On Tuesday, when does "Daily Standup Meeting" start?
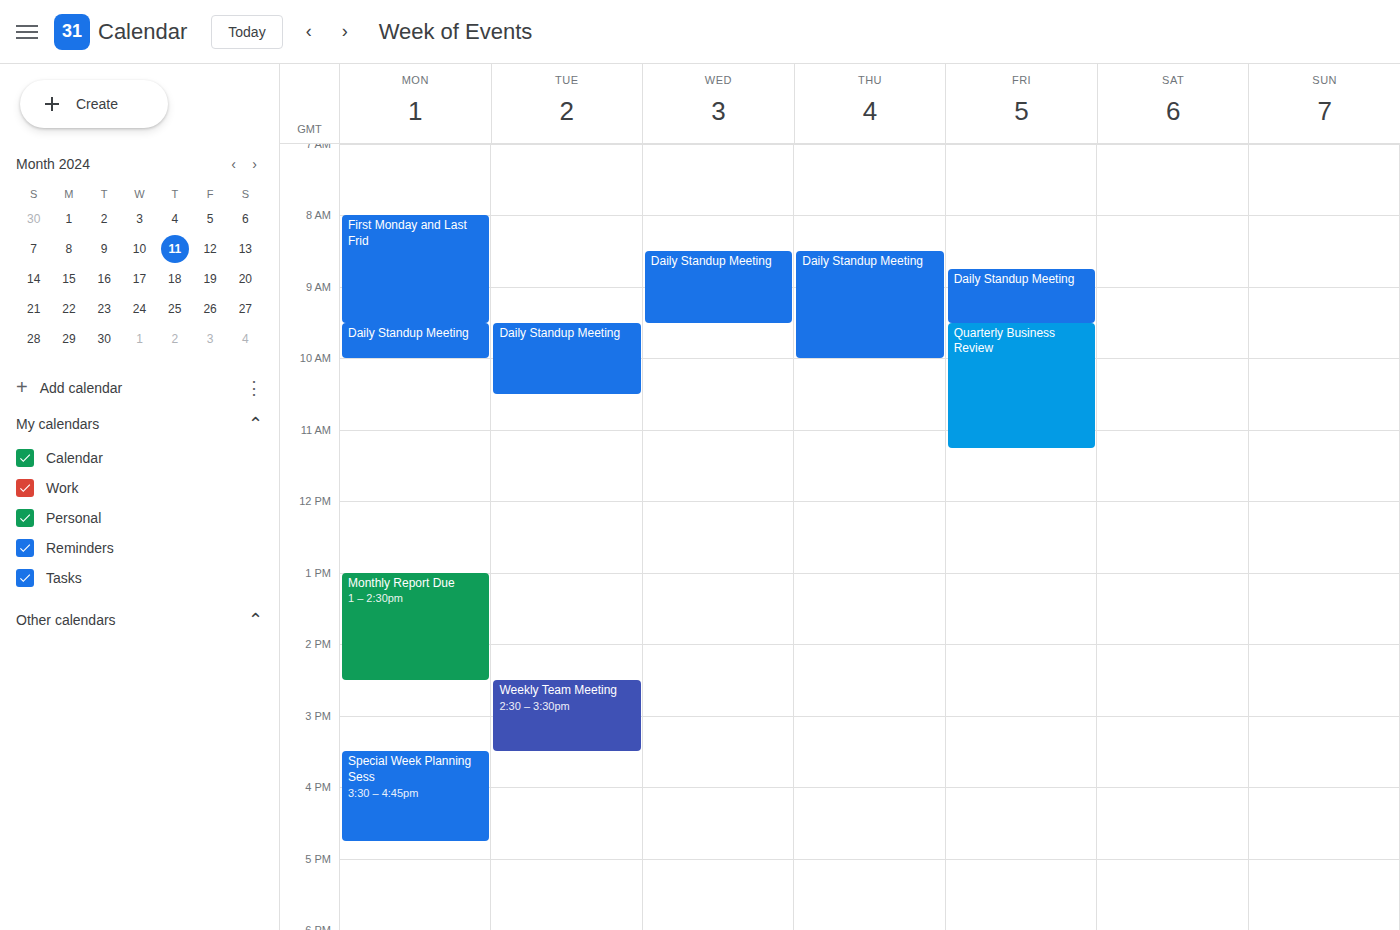
09:30